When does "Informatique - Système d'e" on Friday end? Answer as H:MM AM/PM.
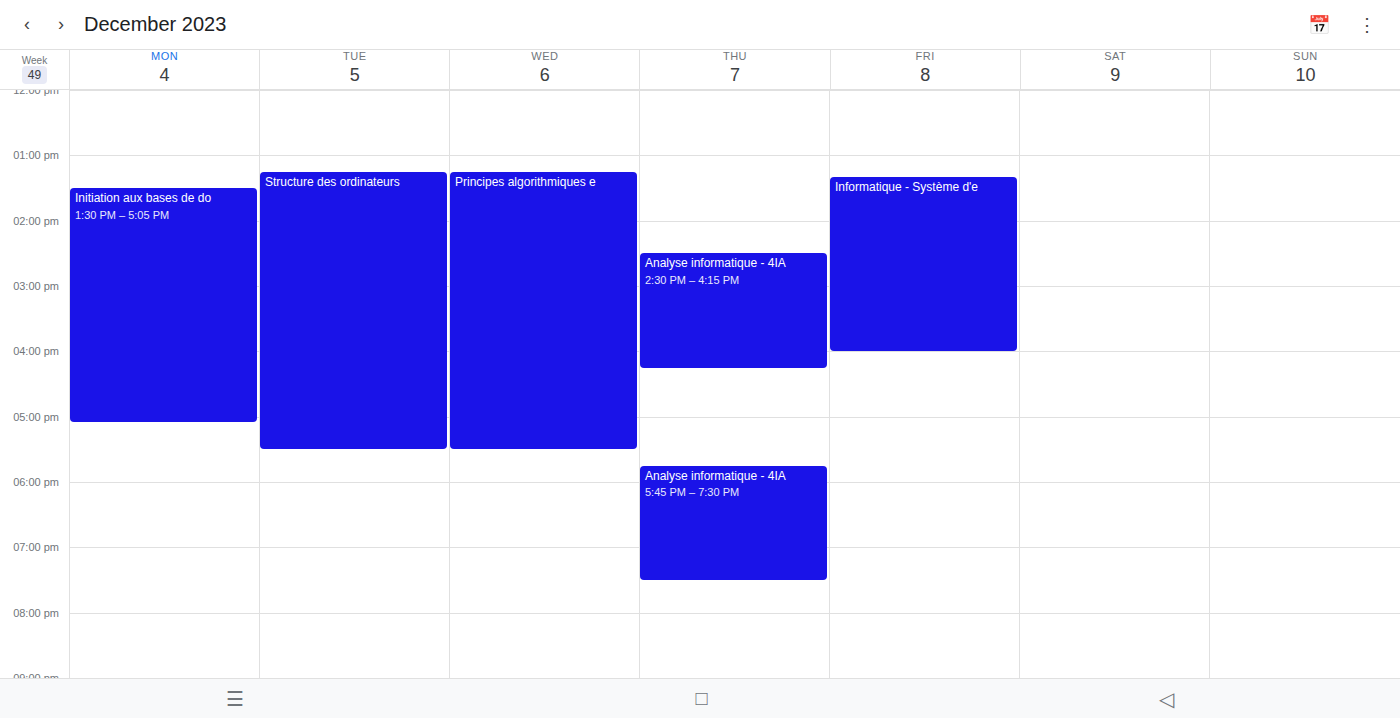
4:00 PM